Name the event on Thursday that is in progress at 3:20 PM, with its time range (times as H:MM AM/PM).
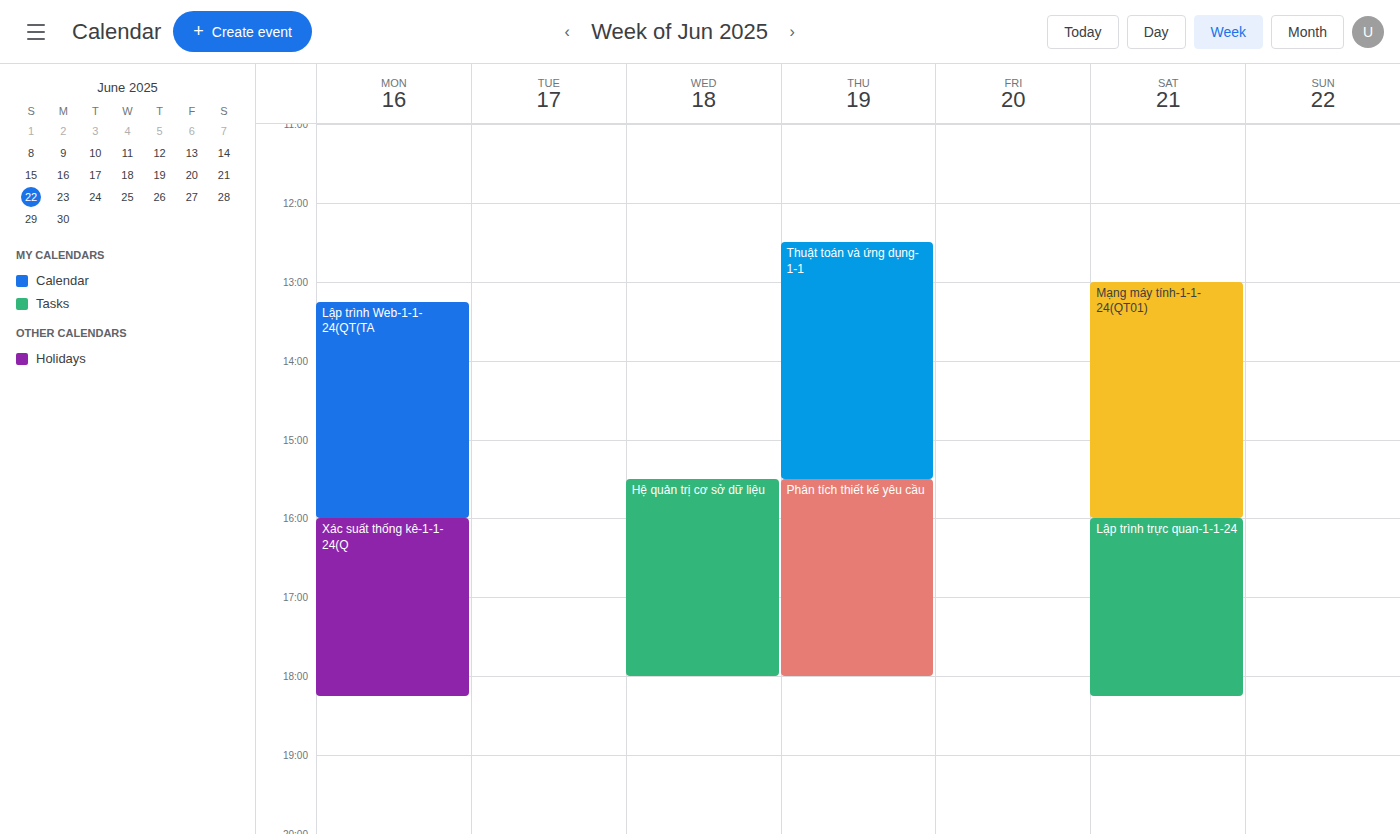
"Thuật toán và ứng dụng-1-1", 12:30 PM to 3:30 PM